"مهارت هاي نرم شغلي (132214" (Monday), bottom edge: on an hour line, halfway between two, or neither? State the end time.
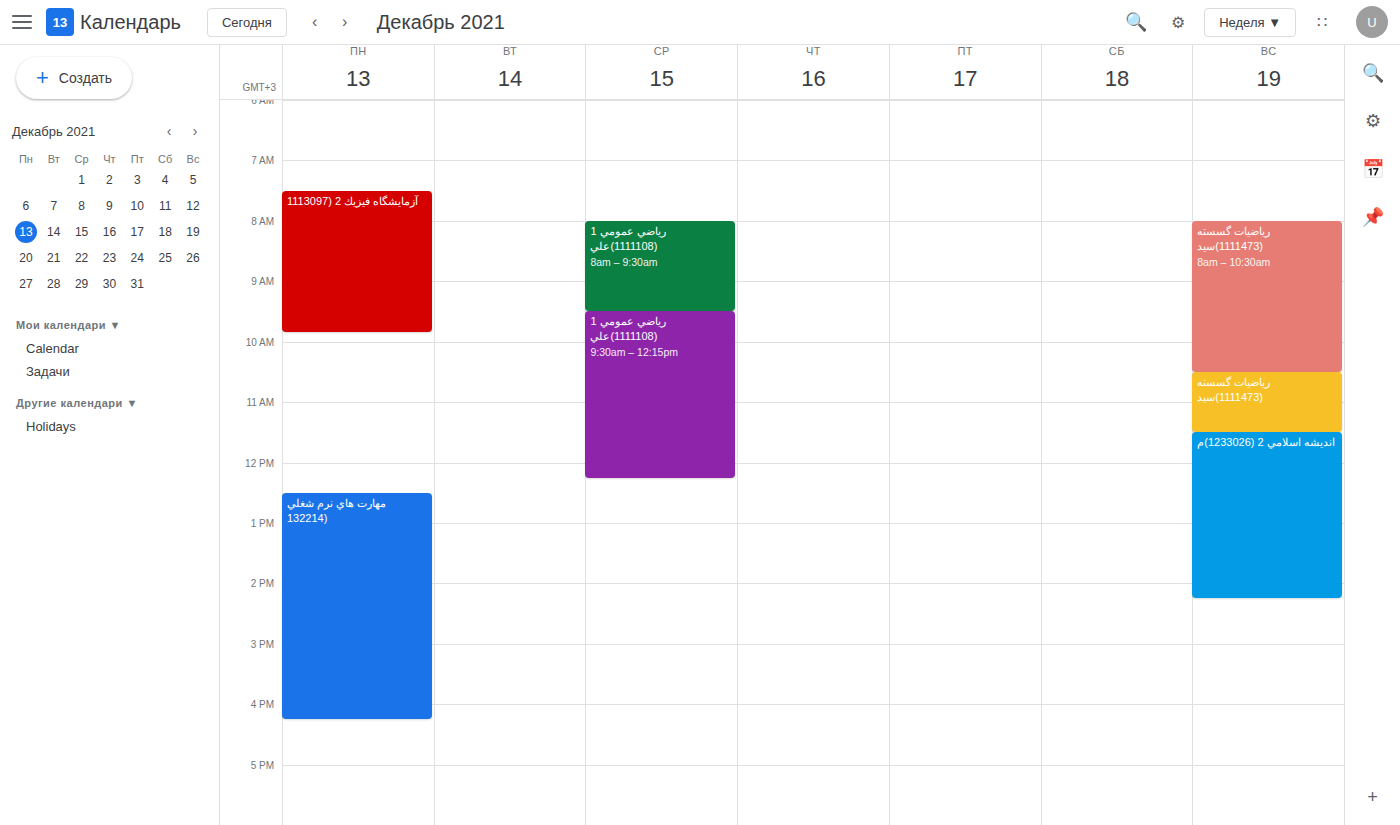
4:15 PM -- neither: a quarter of the way from the 4 PM line to the 5 PM line.